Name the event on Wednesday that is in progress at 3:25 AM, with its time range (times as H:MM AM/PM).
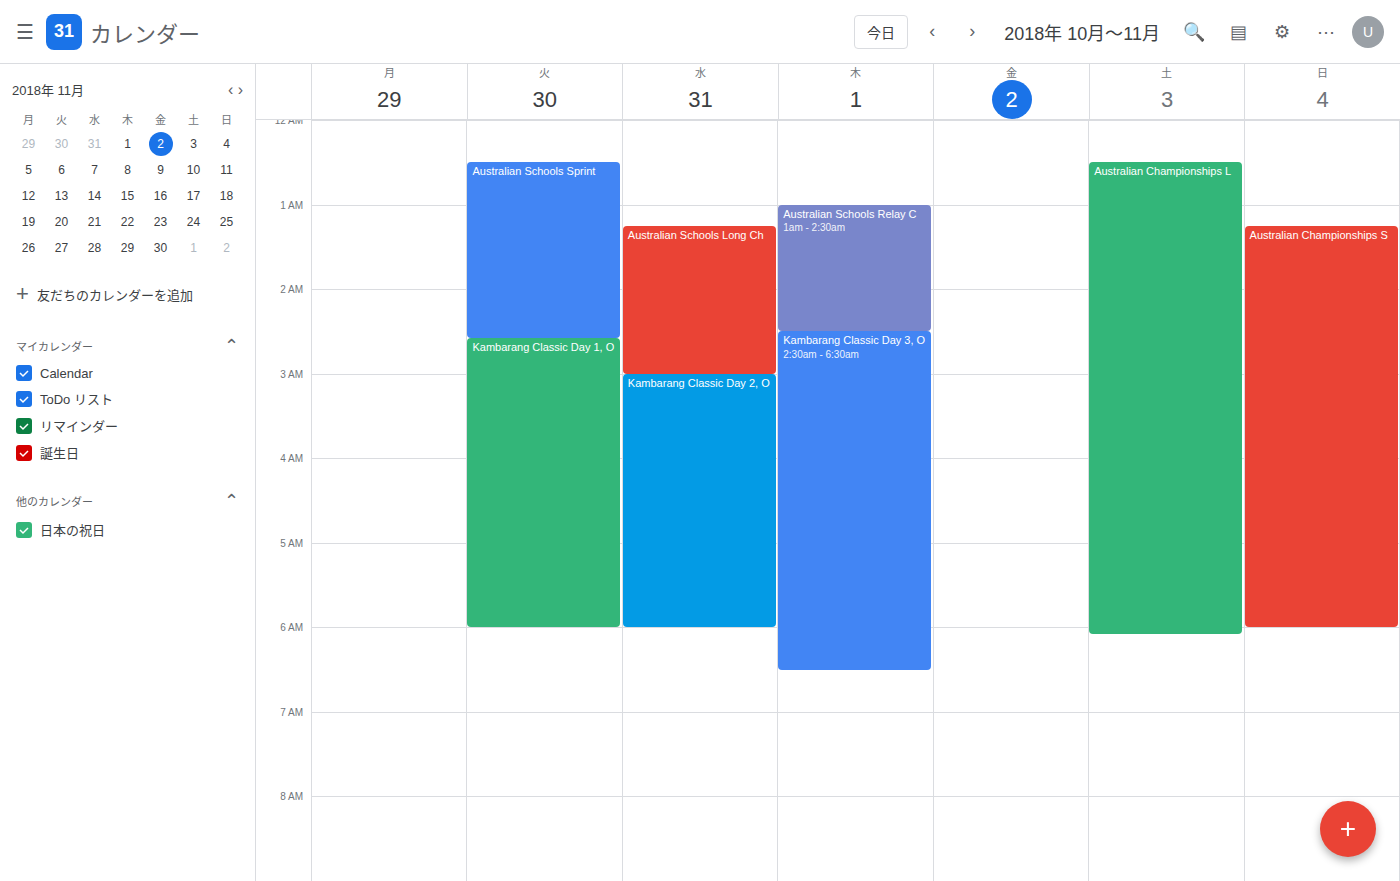
"Kambarang Classic Day 2, O", 3:00 AM to 6:00 AM